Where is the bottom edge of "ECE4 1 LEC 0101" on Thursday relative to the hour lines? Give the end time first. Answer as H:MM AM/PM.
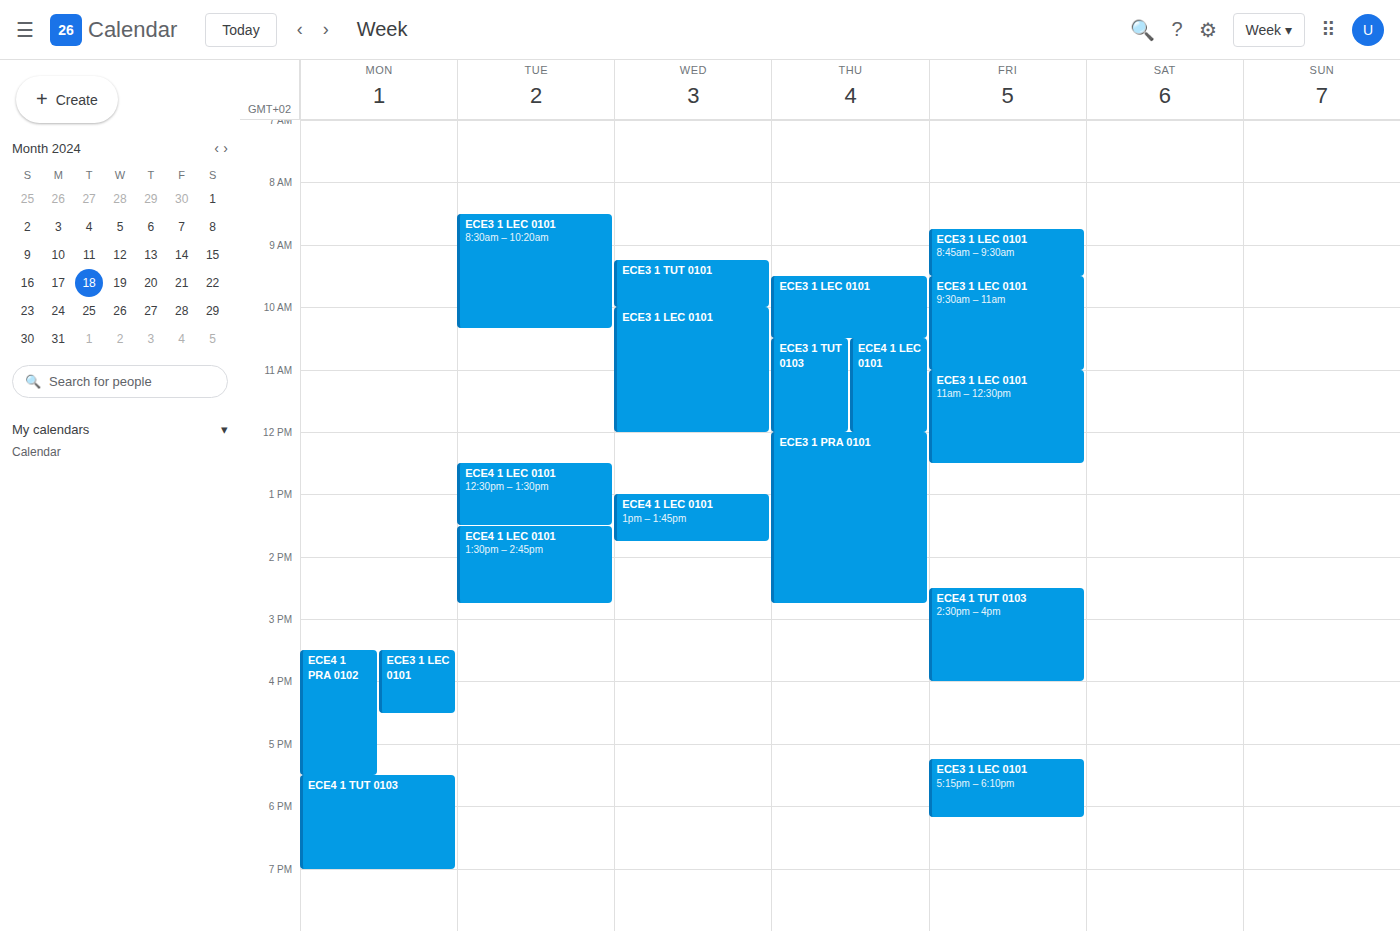
12:00 PM -- exactly on the 12 PM line.